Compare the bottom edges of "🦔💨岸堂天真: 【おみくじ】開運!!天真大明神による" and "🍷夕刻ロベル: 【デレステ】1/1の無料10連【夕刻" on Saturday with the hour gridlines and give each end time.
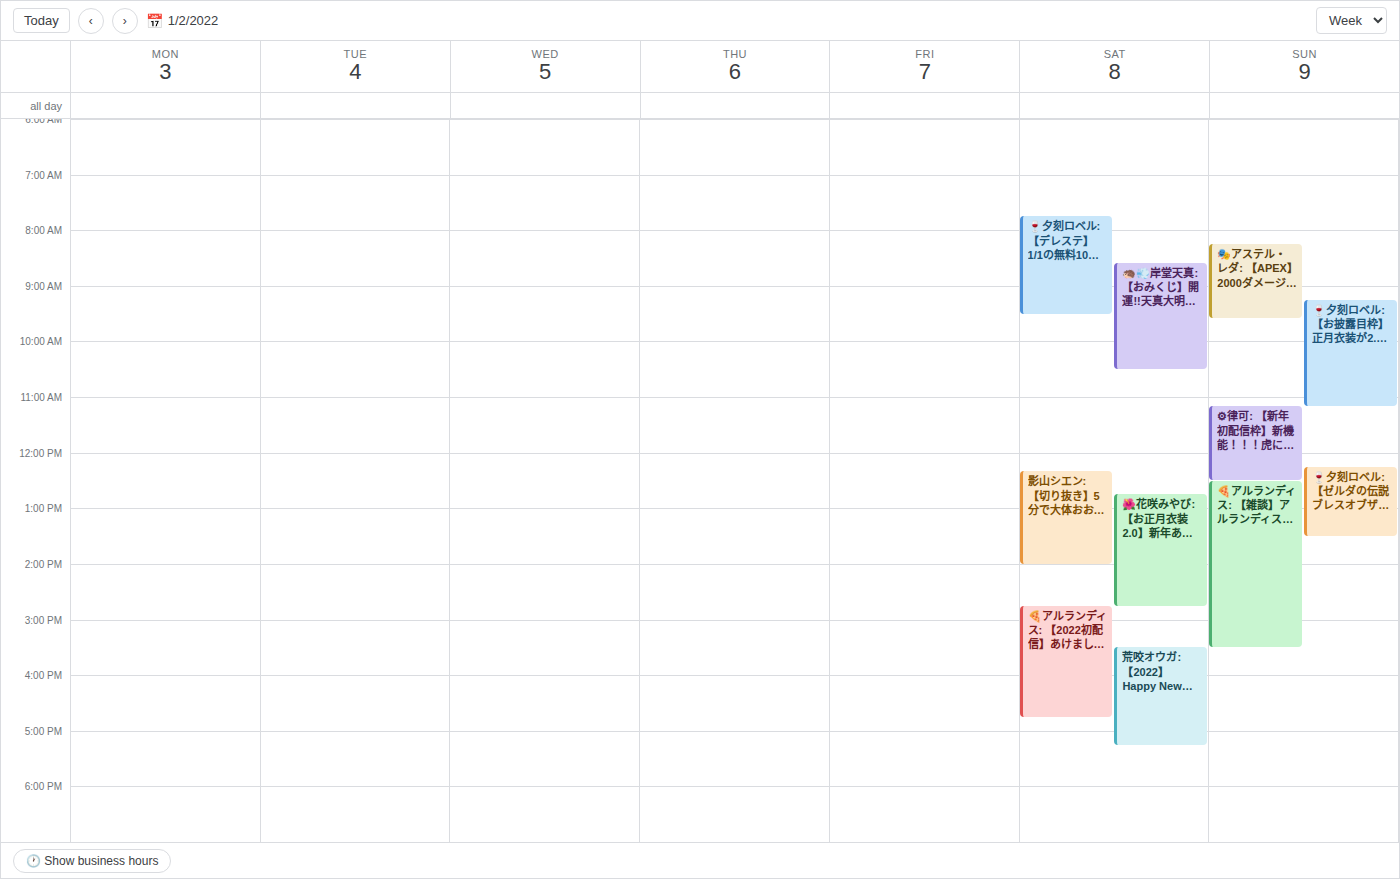
"🦔💨岸堂天真: 【おみくじ】開運!!天真大明神による": 10:30 AM, halfway between the 10 AM and 11 AM lines. "🍷夕刻ロベル: 【デレステ】1/1の無料10連【夕刻": 9:30 AM, halfway between the 9 AM and 10 AM lines.